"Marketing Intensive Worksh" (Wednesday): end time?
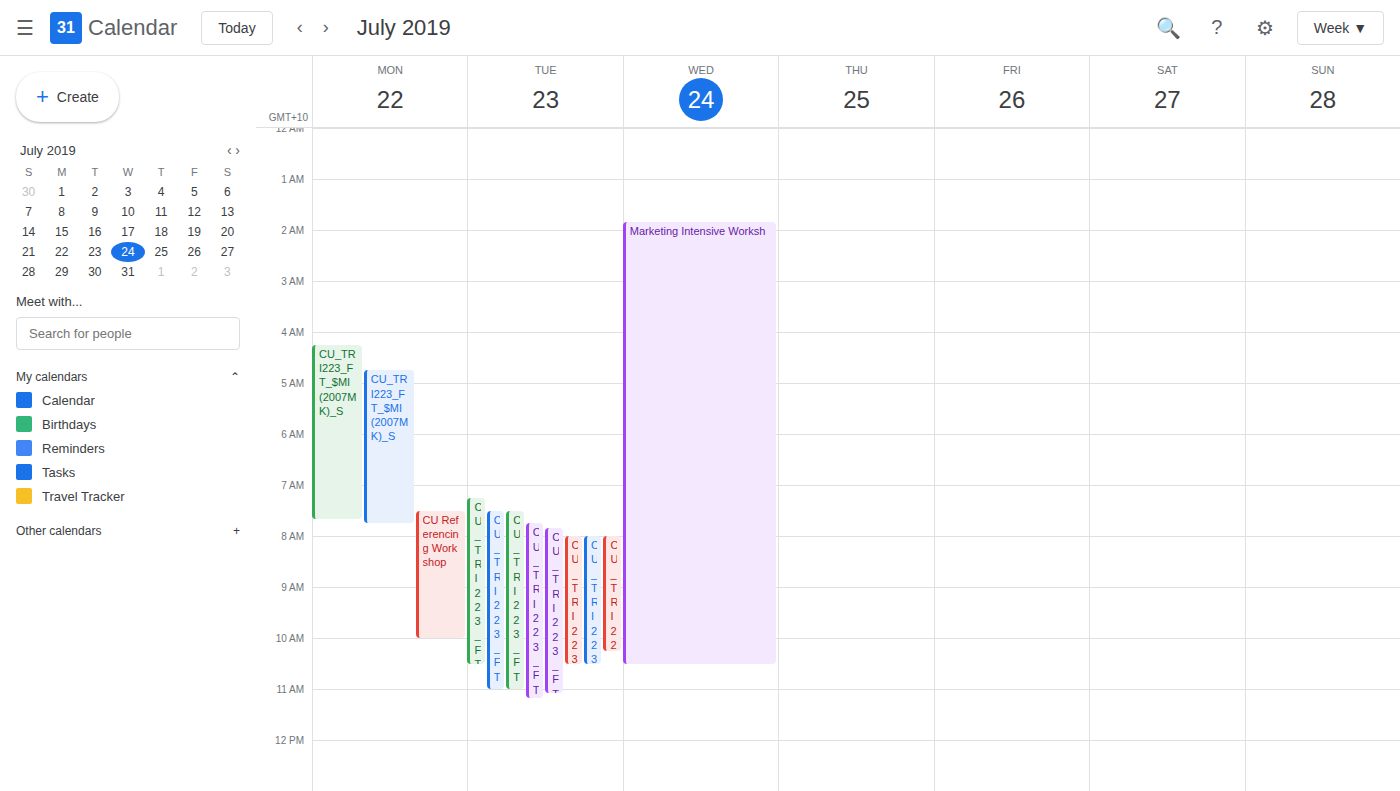
10:30